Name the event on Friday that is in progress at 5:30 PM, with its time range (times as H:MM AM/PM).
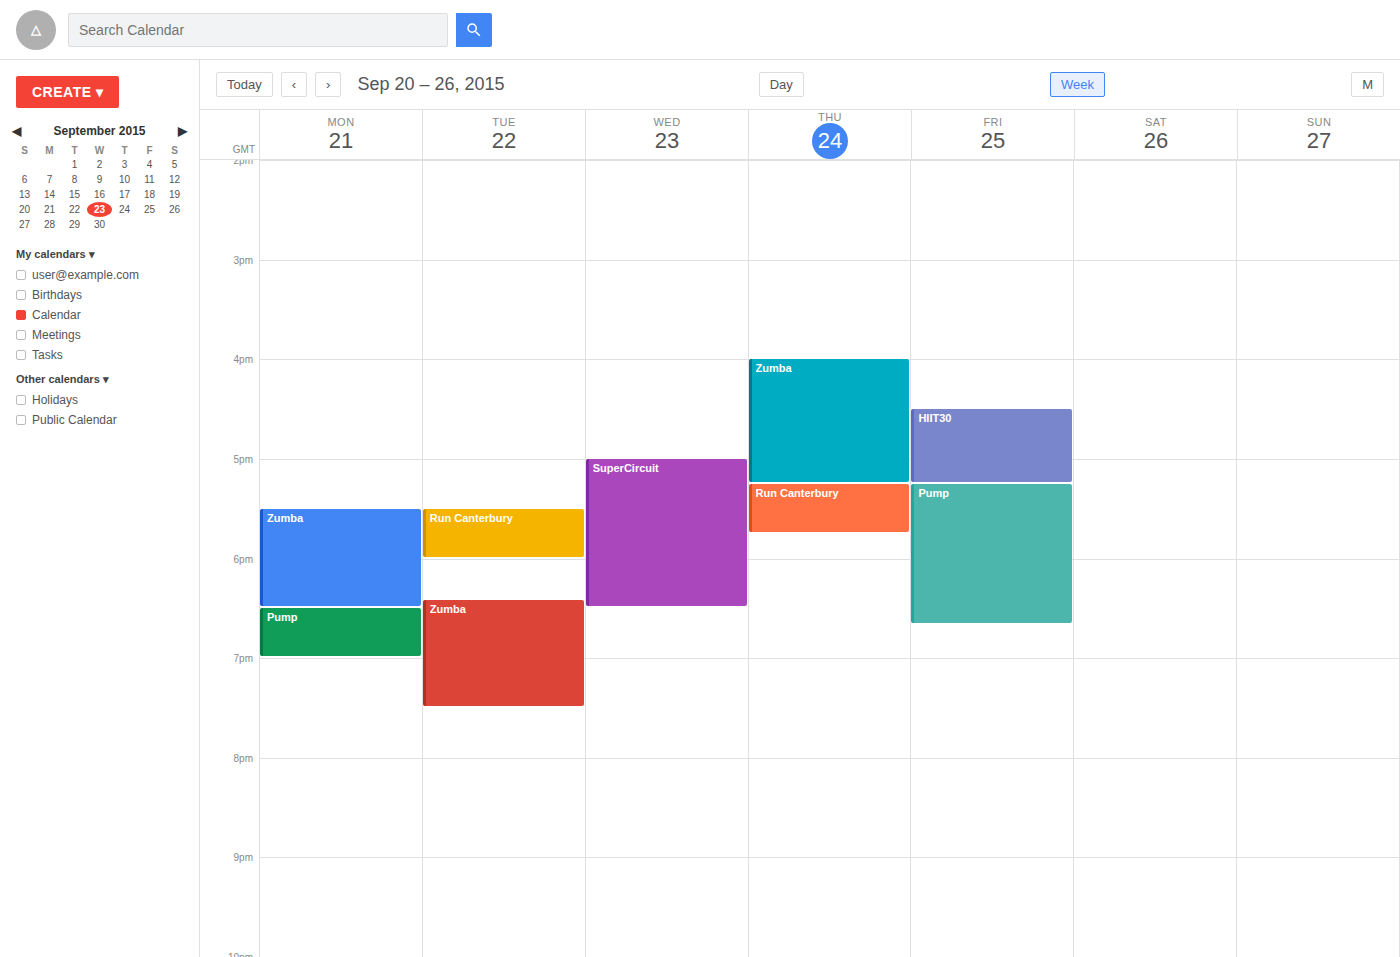
"Pump", 5:15 PM to 6:40 PM